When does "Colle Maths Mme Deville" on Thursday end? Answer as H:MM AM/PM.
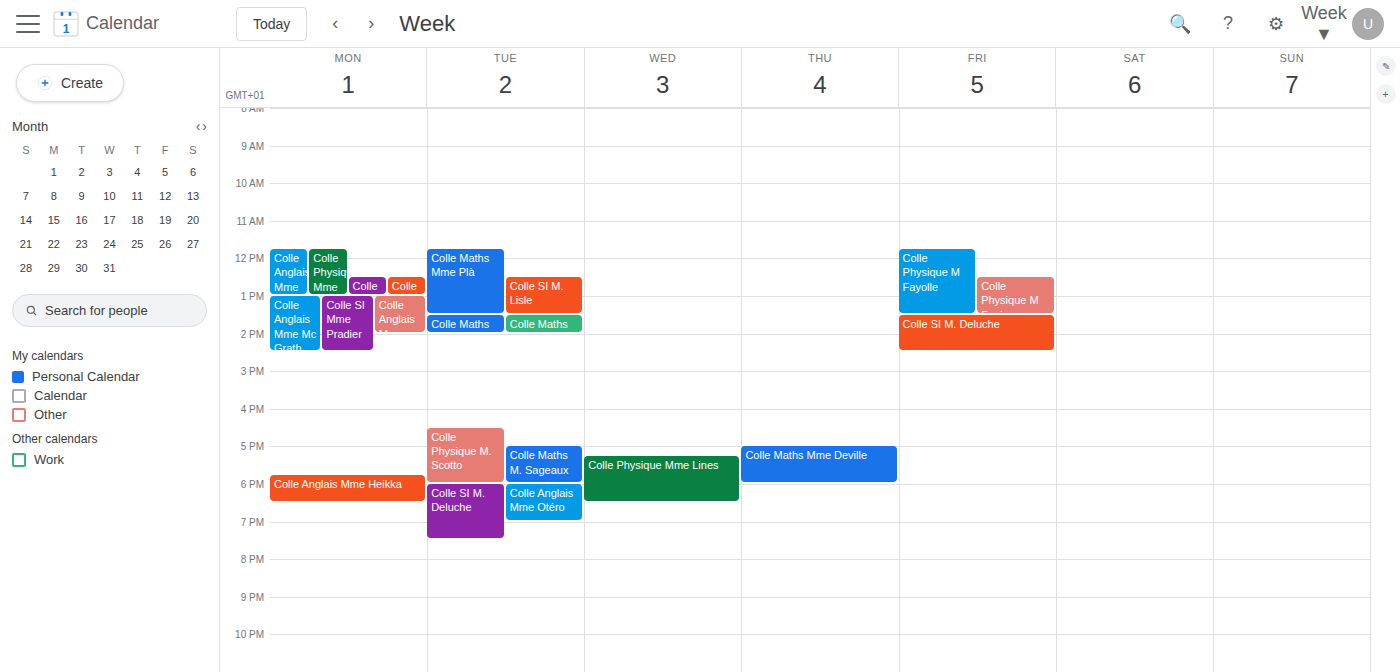
6:00 PM